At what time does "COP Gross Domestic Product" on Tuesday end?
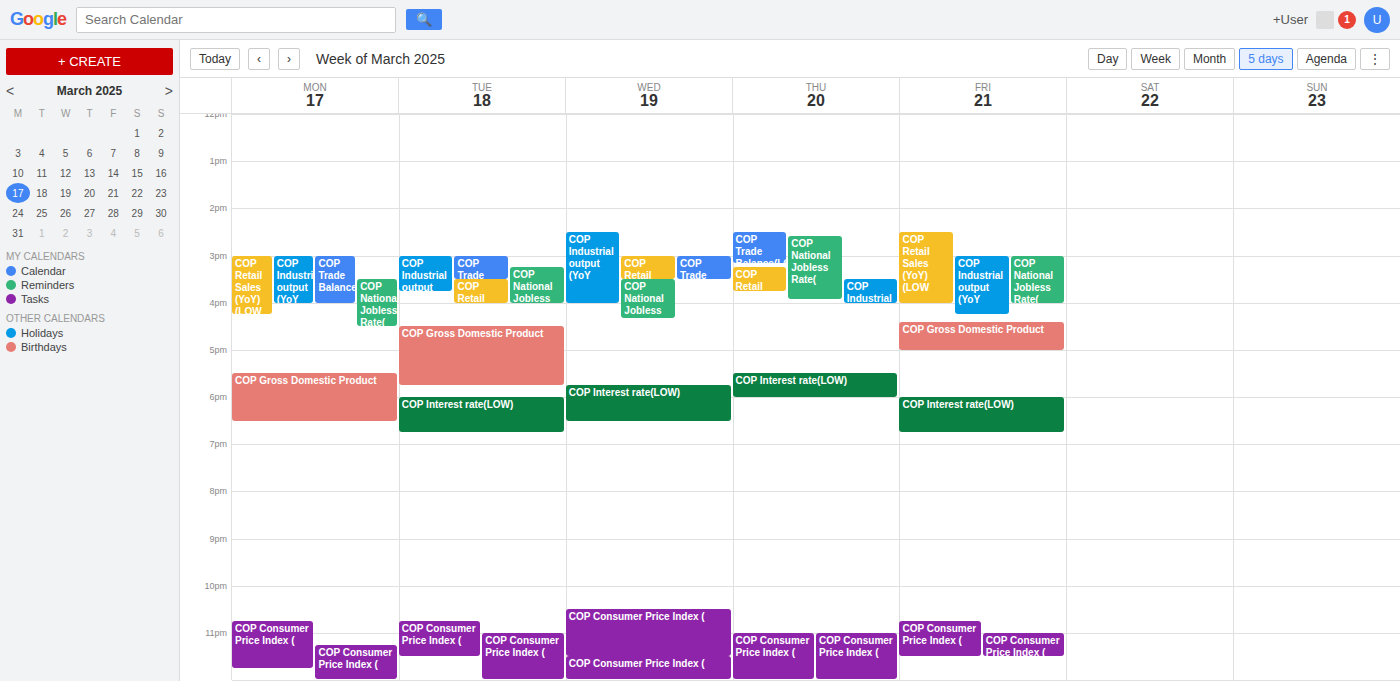
5:45 PM